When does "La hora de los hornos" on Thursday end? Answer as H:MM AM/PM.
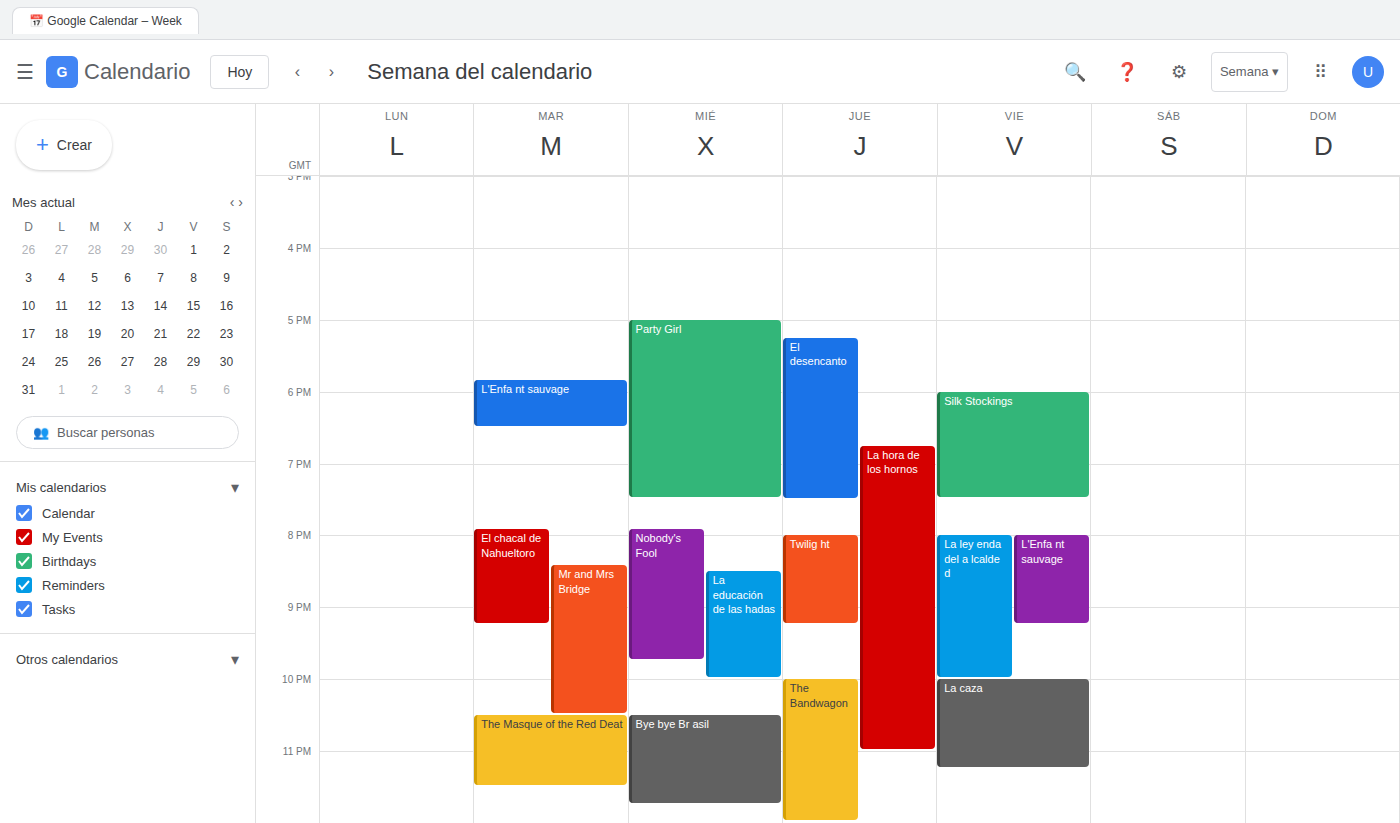
11:00 PM